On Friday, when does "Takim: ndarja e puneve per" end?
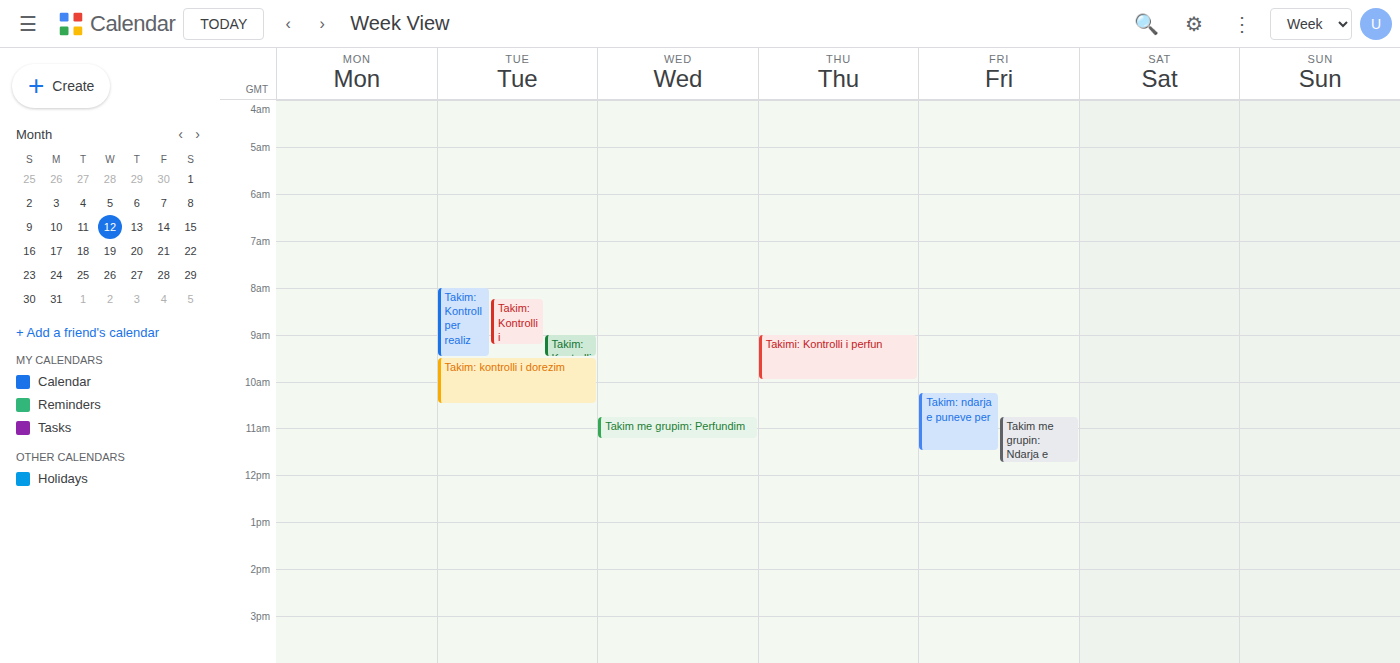
11:30 AM